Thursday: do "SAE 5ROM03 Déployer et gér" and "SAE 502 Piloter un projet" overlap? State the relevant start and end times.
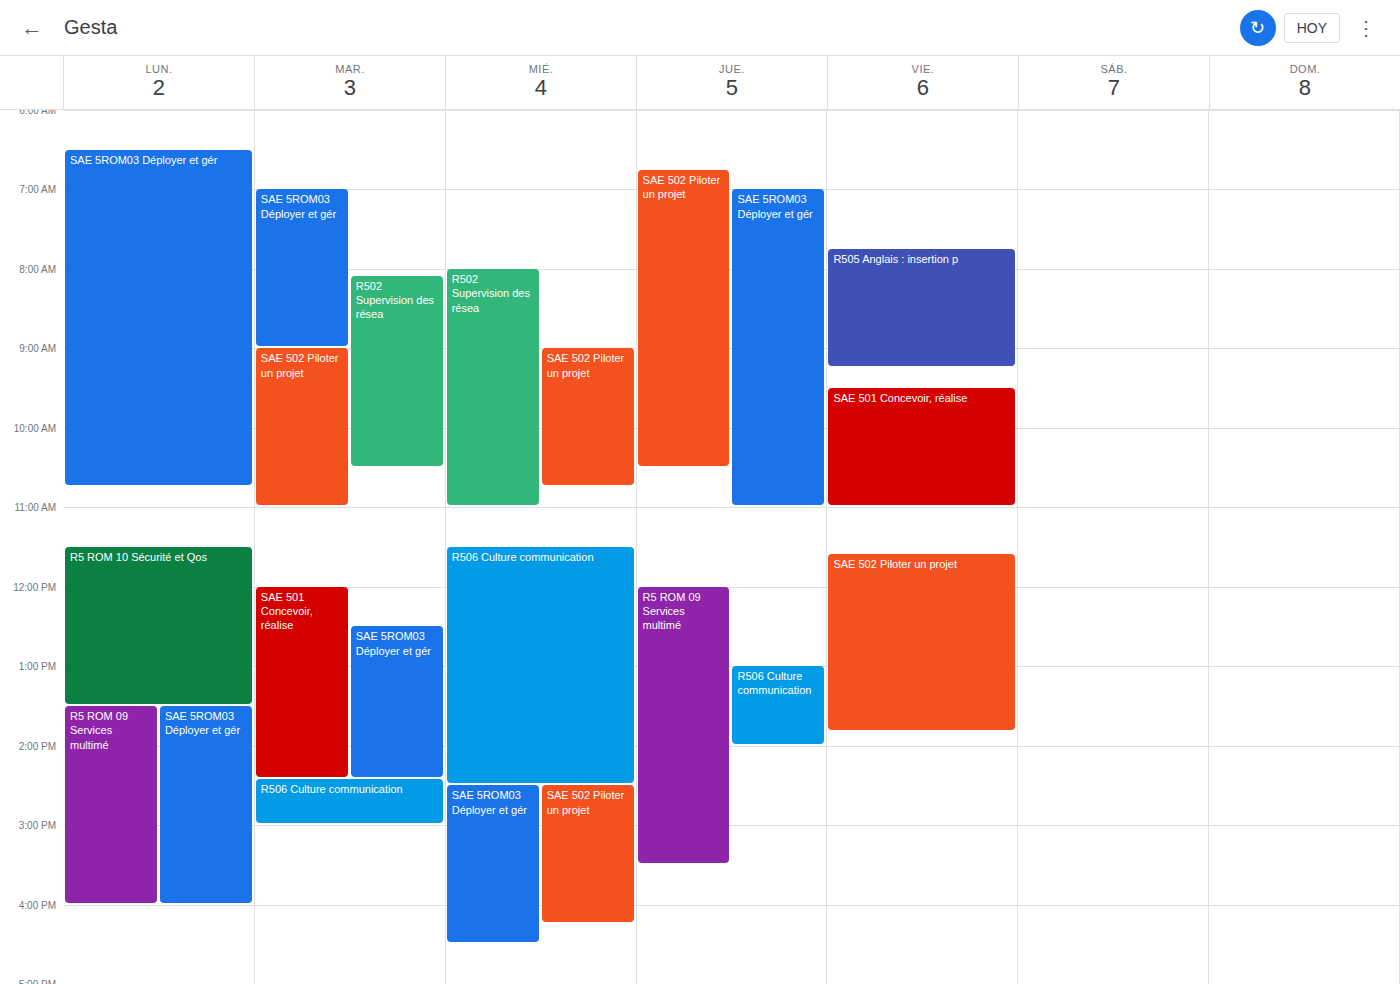
"SAE 5ROM03 Déployer et gér" starts at 7:00 AM, before "SAE 502 Piloter un projet" ends at 10:30 AM -- they overlap.